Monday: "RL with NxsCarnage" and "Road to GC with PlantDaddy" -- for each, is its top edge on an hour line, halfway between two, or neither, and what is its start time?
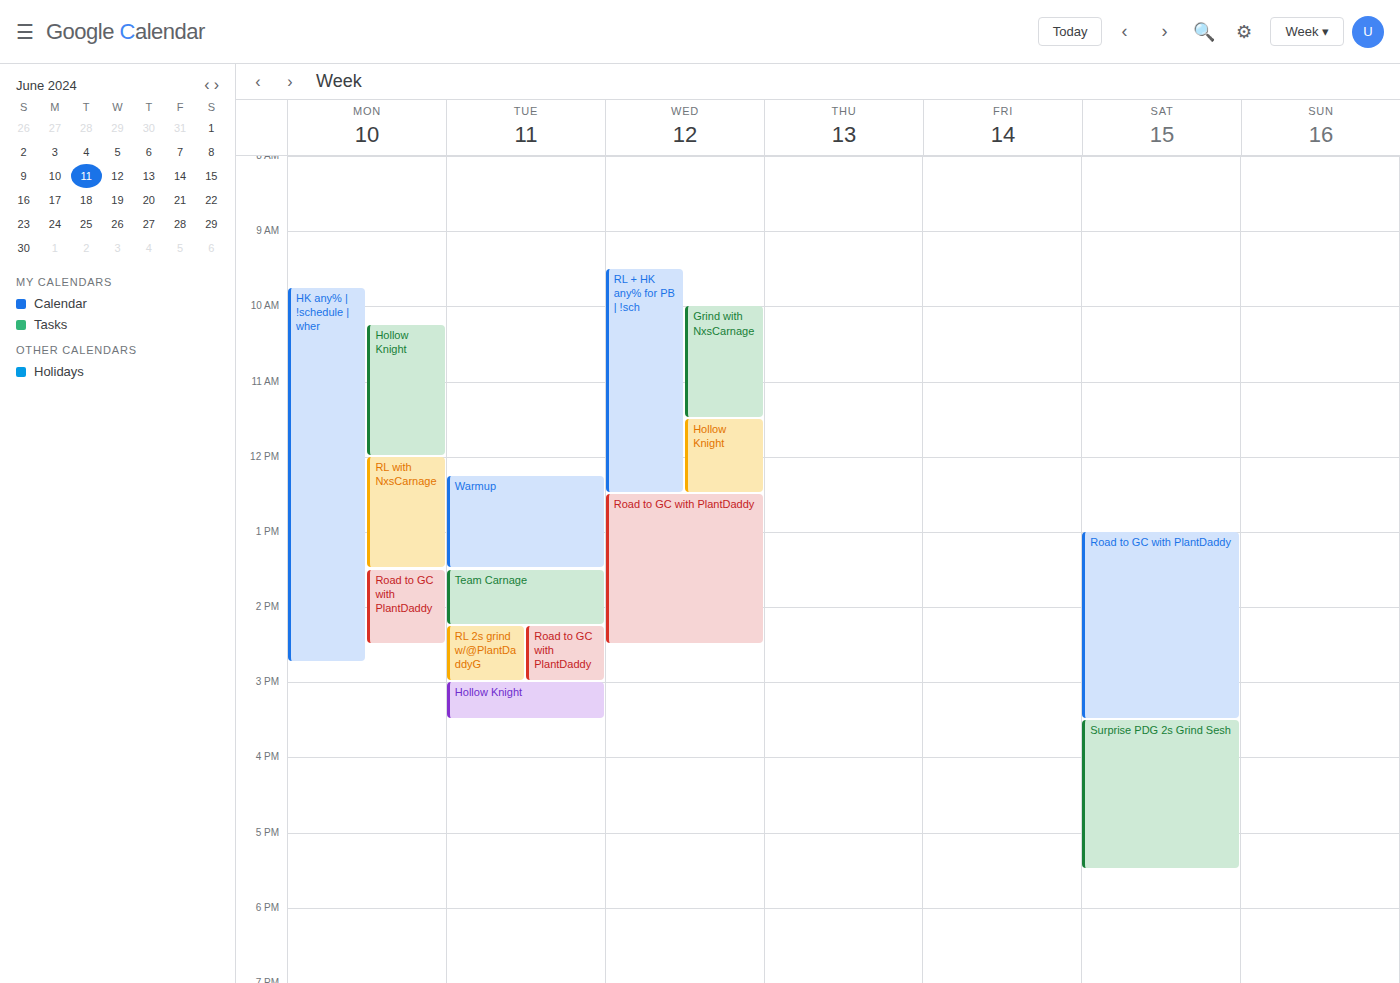
"RL with NxsCarnage": 12:00, exactly on the 12:00 line. "Road to GC with PlantDaddy": 13:30, halfway between the 13:00 and 14:00 lines.